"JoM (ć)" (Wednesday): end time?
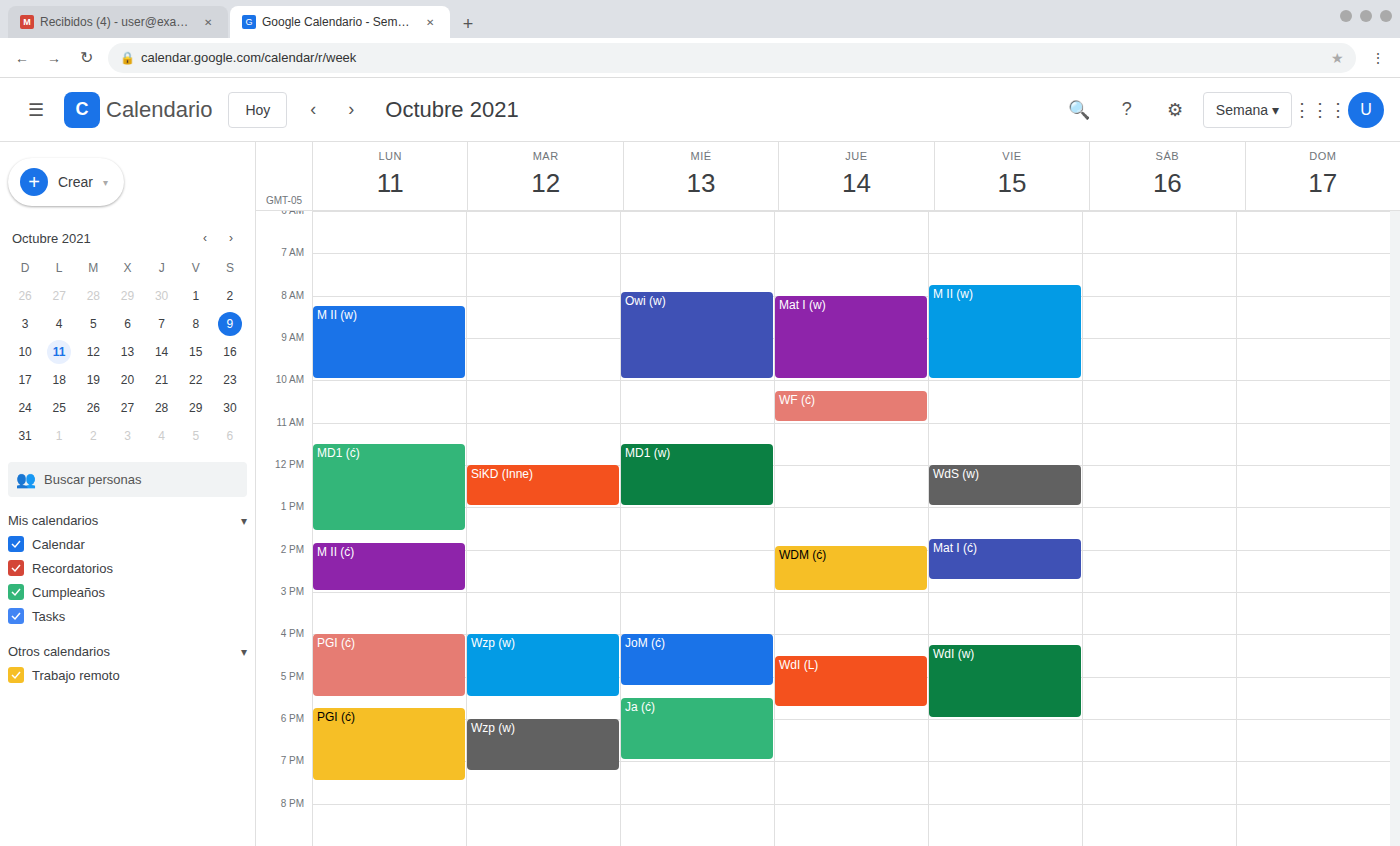
5:15 PM